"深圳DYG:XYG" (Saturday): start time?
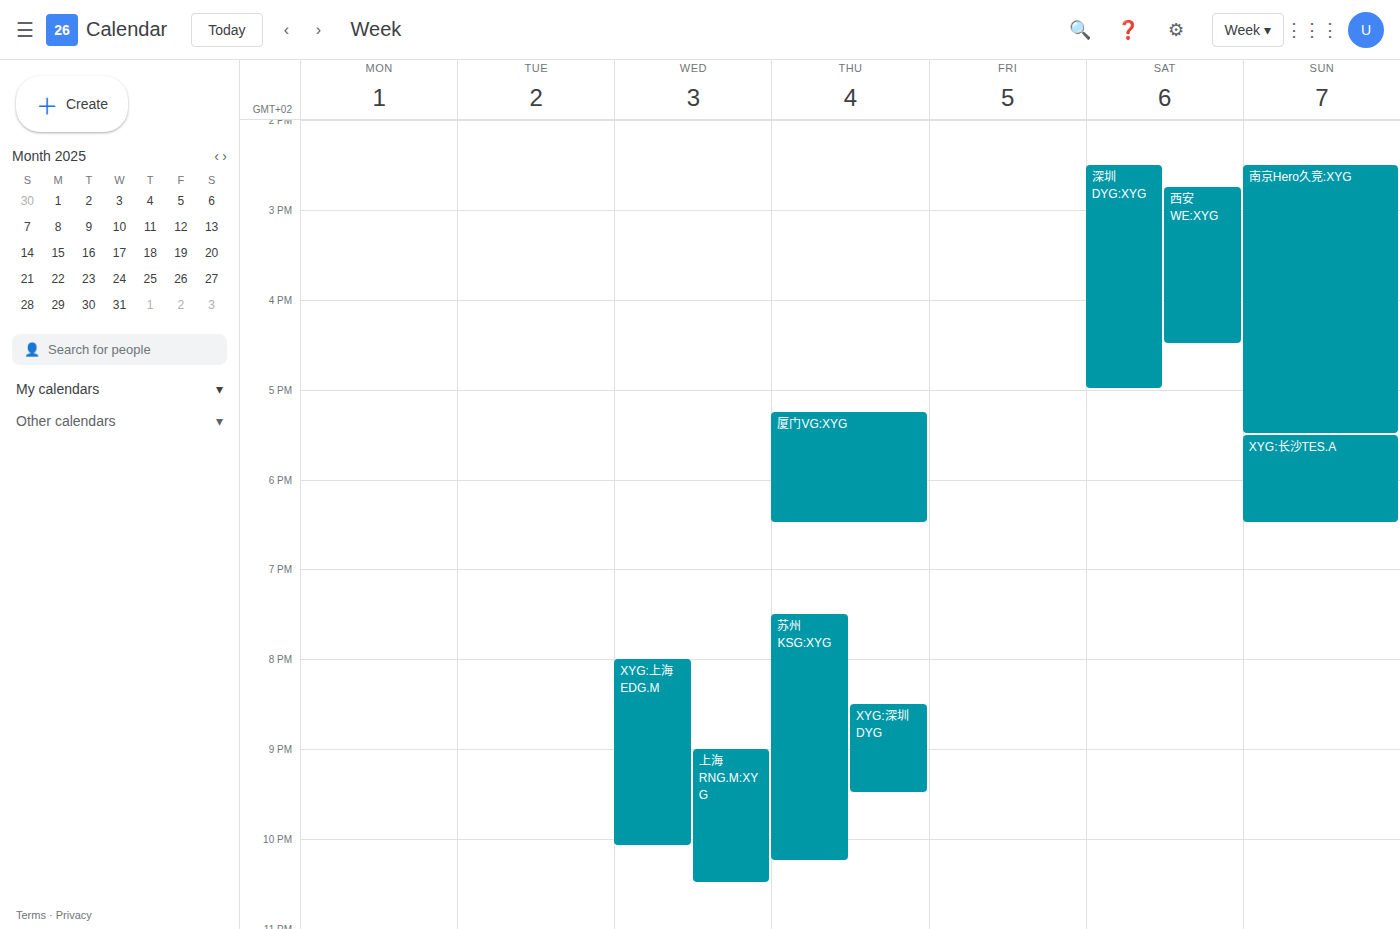
14:30